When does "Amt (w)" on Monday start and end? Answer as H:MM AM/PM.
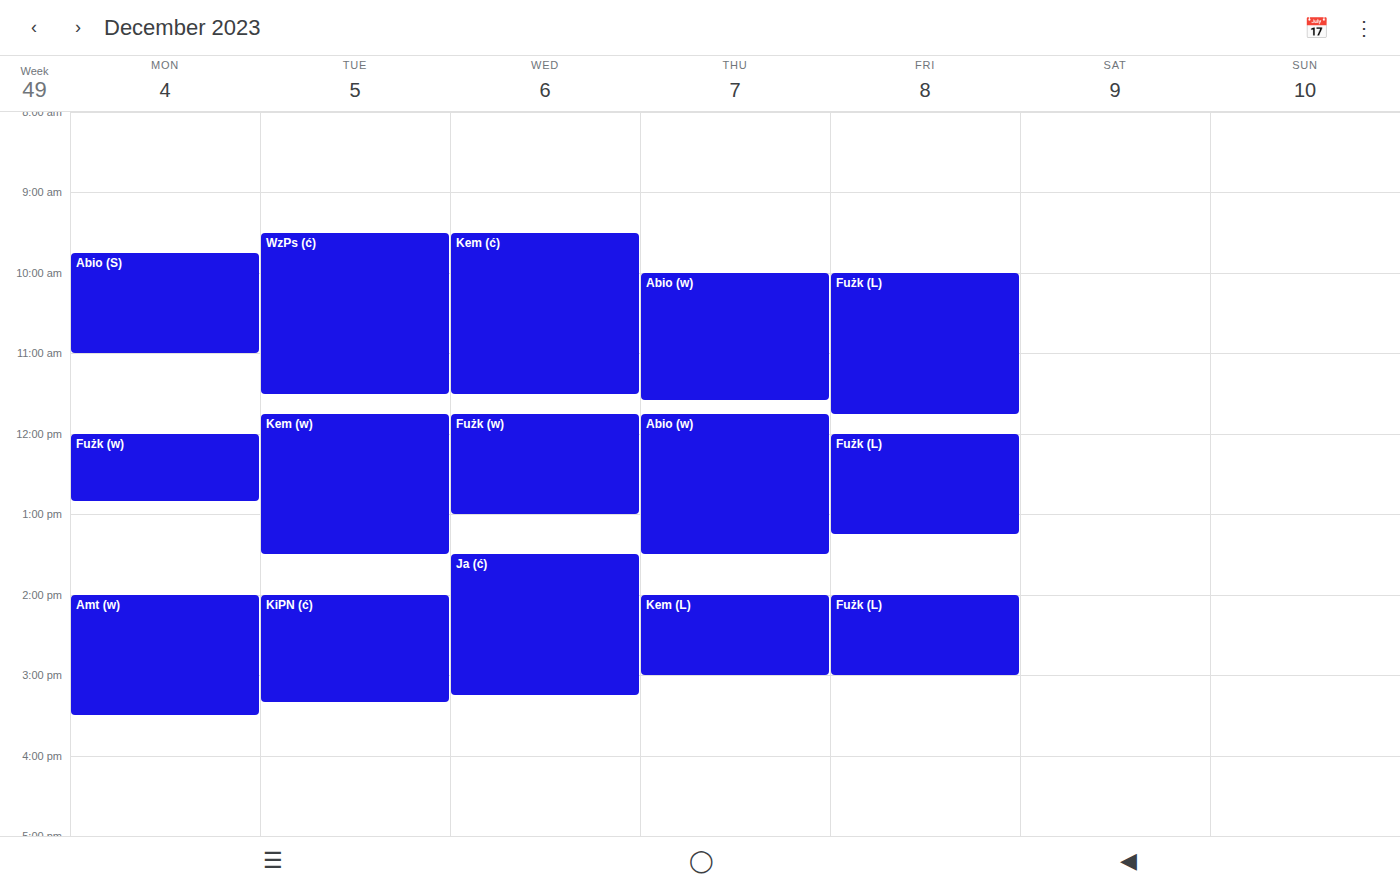
2:00 PM to 3:30 PM